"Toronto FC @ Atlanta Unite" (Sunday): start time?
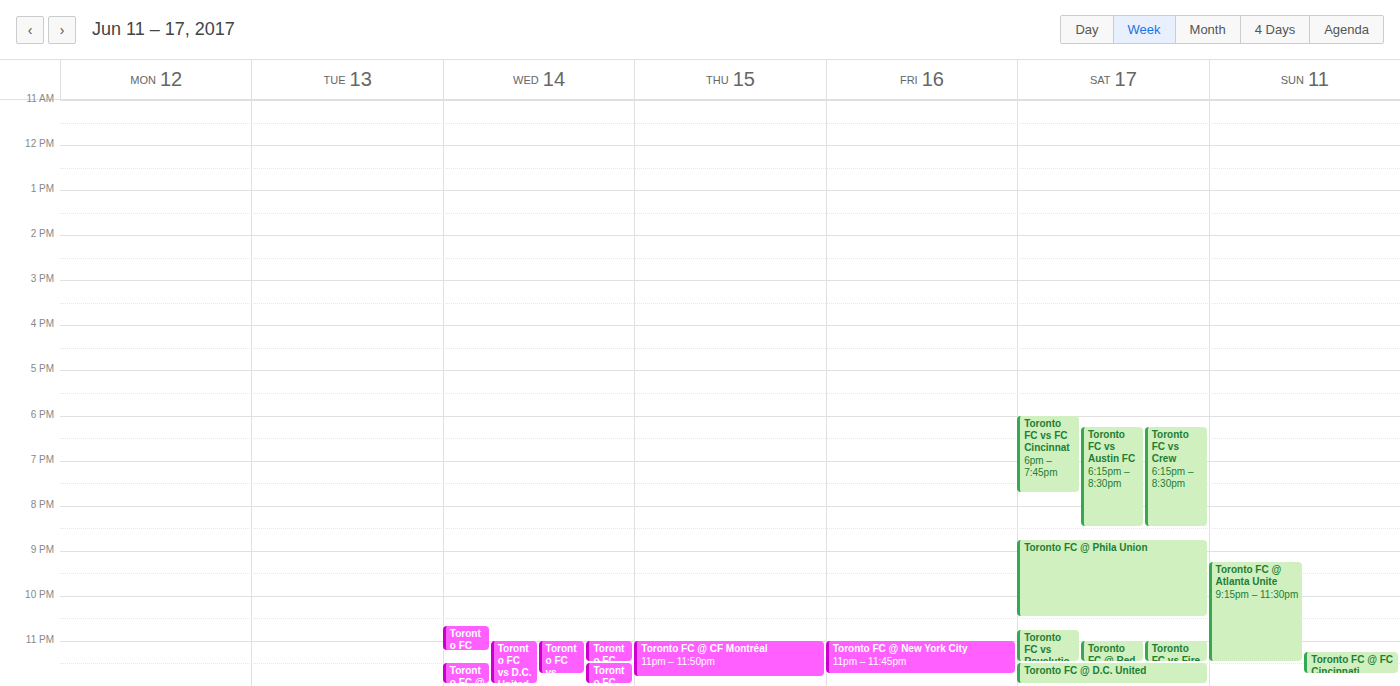
9:15 PM